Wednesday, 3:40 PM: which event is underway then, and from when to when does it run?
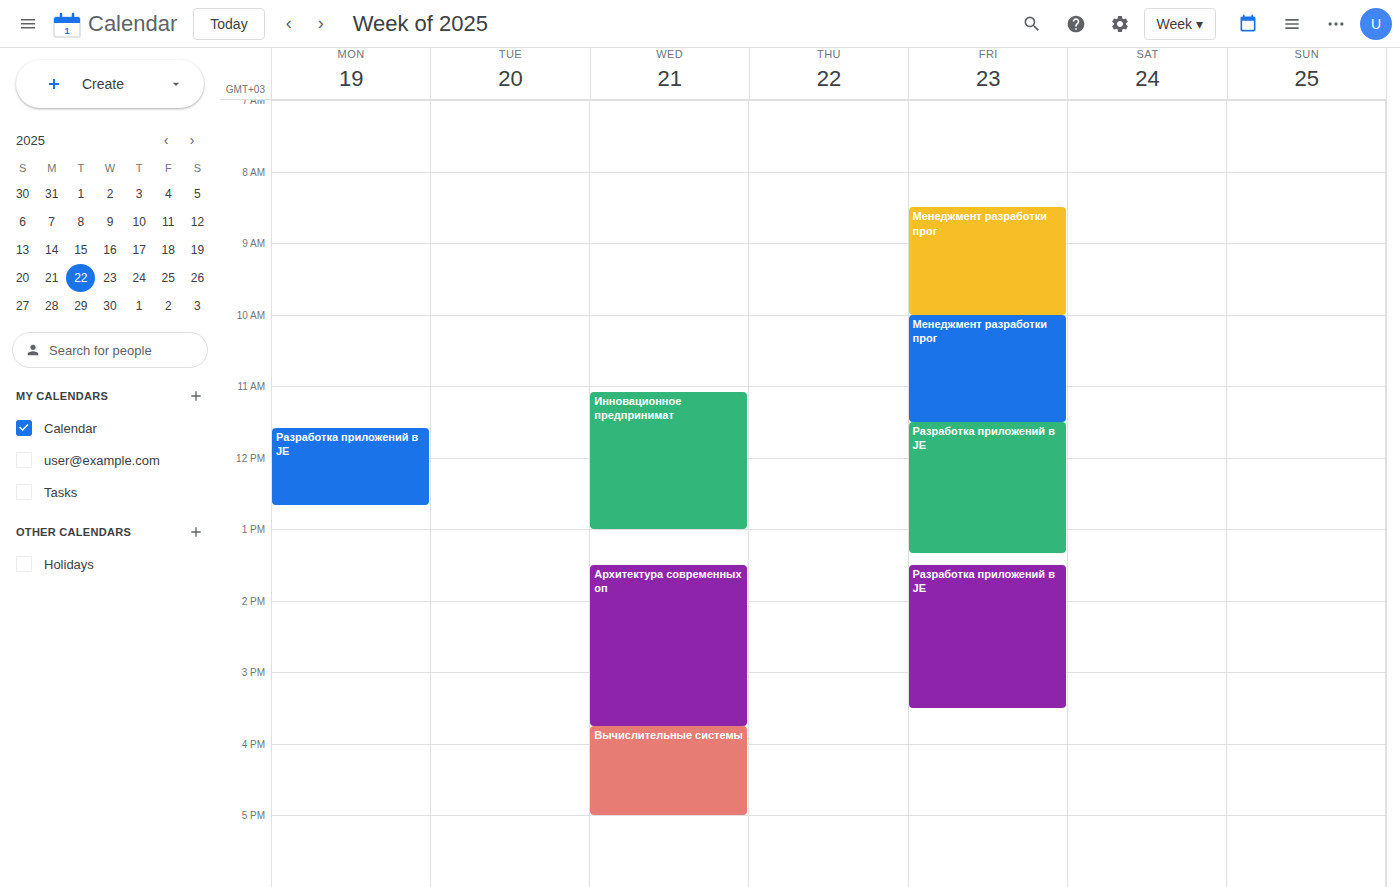
"Архитектура современных оп", 1:30 PM to 3:45 PM